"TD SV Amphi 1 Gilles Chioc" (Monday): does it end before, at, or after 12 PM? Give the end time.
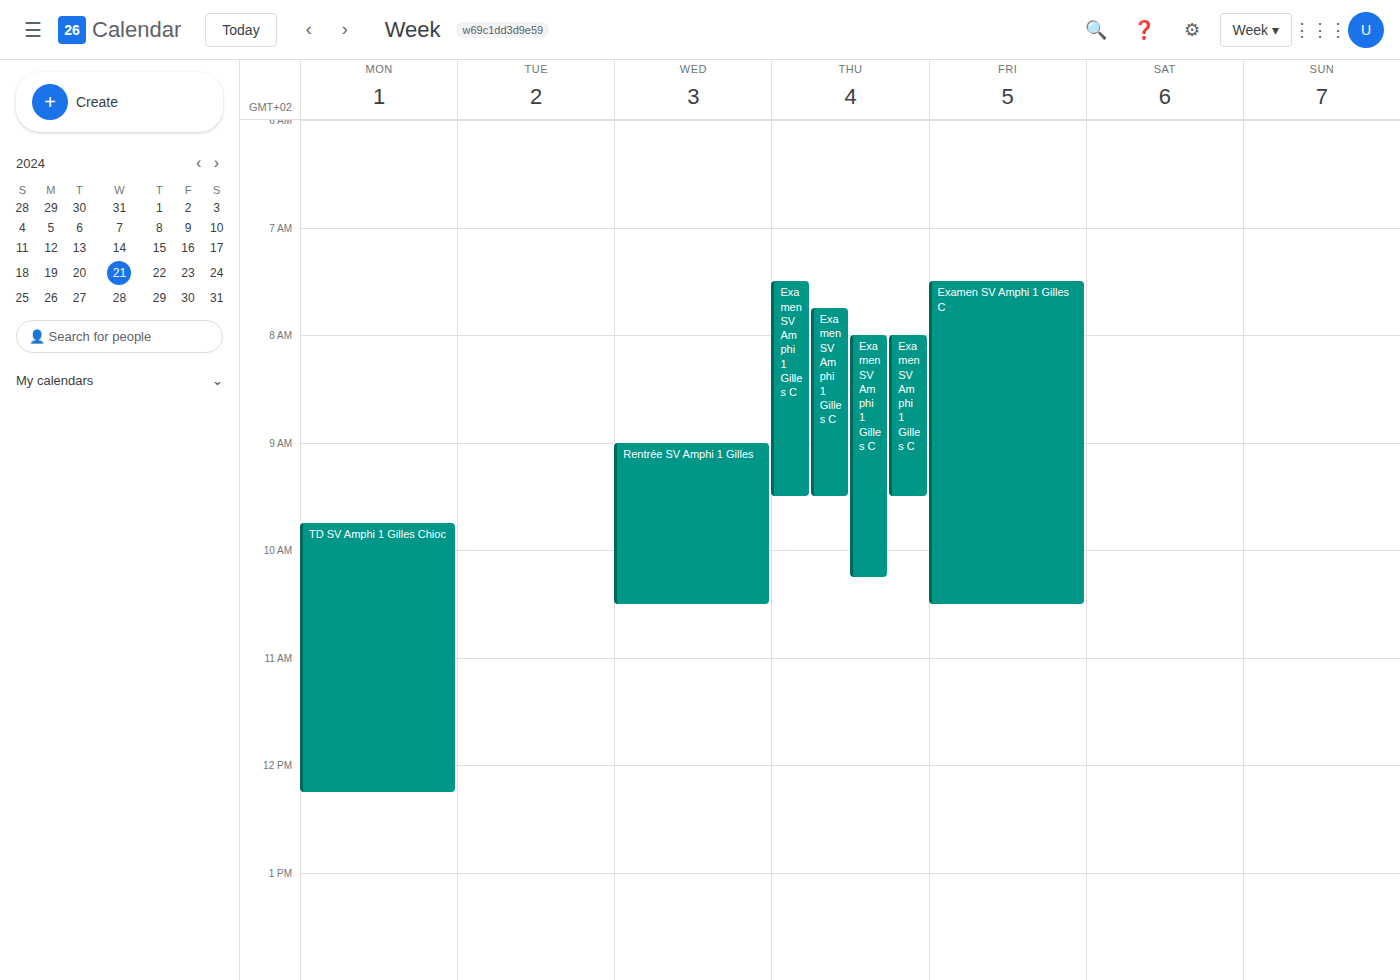
12:15 PM -- after 12 PM, 15 minutes below the 12 PM line.